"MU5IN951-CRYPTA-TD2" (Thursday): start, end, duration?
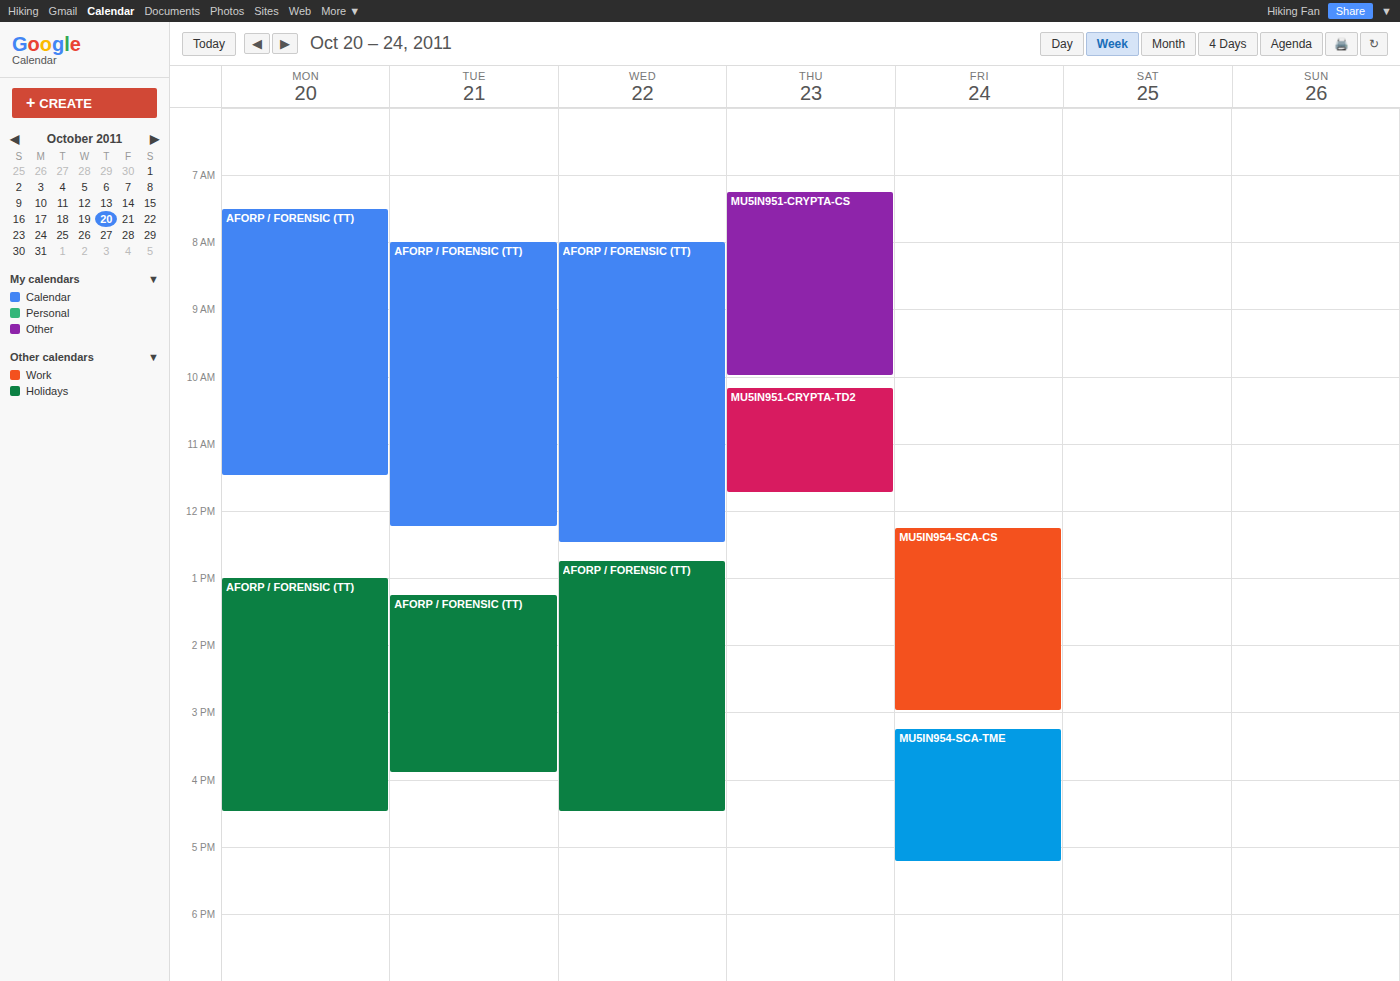
10:10 AM to 11:45 AM, 1 hour 35 minutes